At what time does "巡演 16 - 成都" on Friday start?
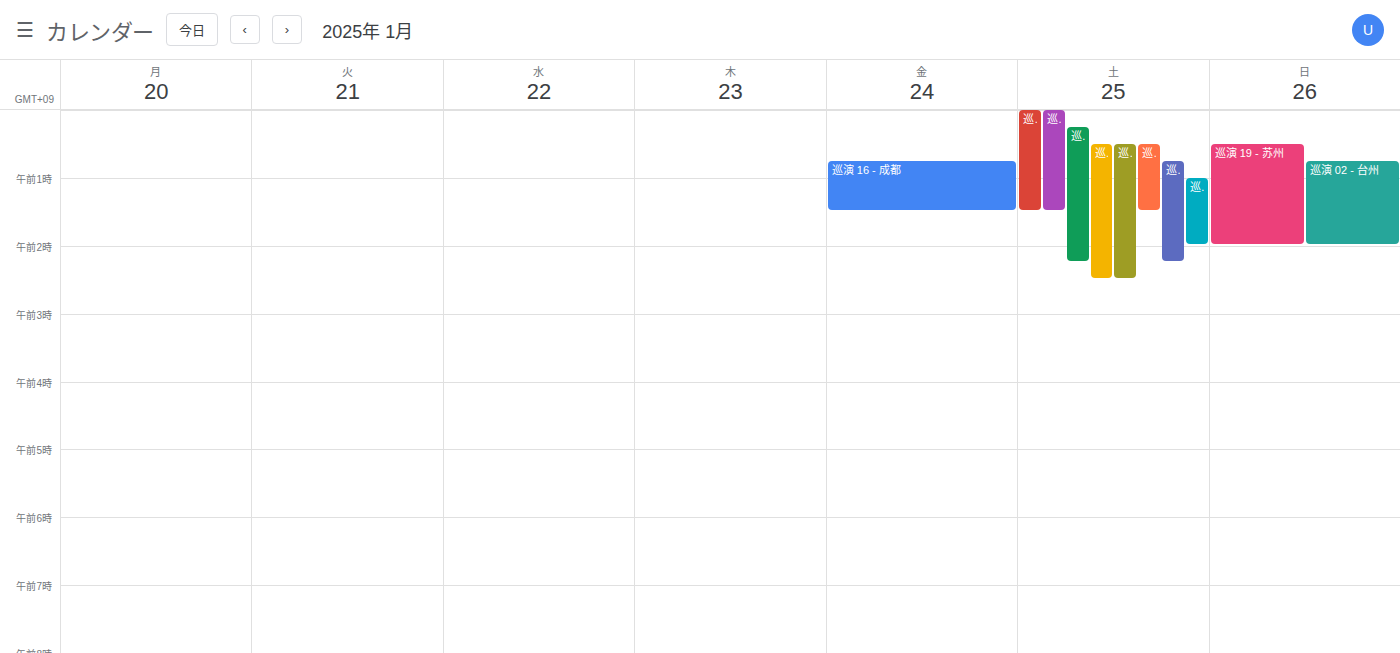
12:45 AM